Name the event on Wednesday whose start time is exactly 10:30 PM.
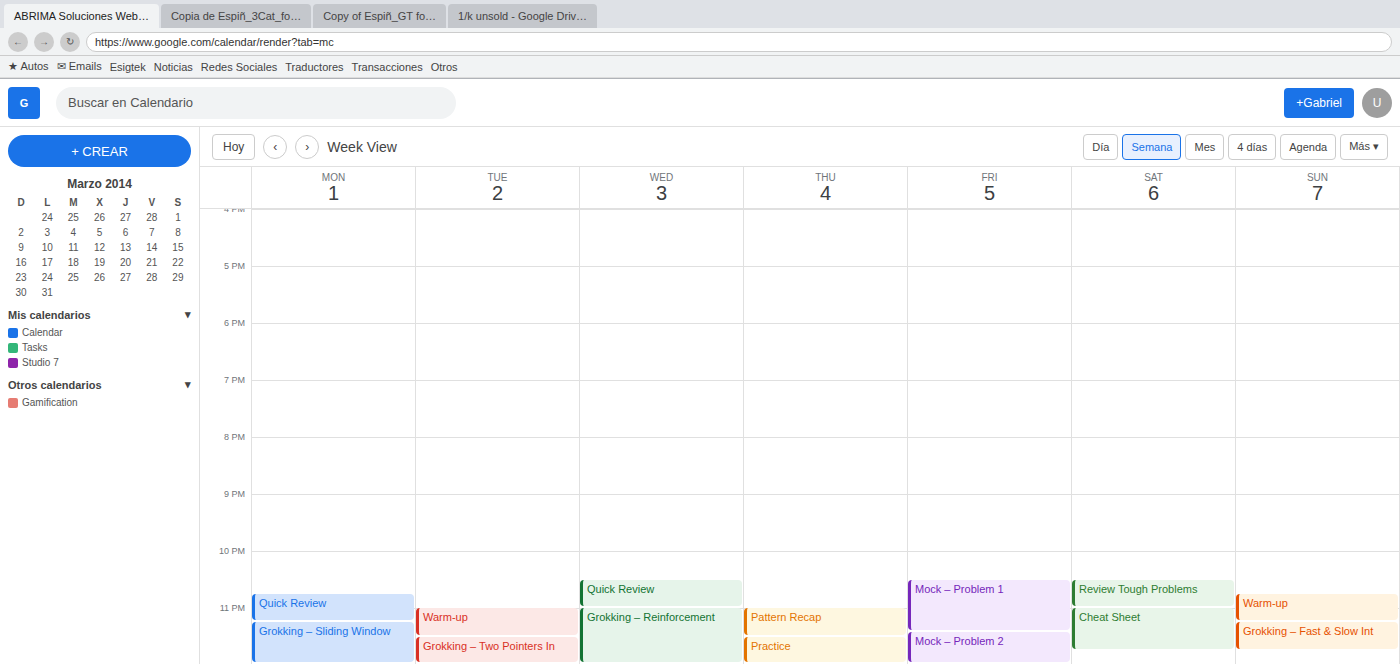
"Quick Review"